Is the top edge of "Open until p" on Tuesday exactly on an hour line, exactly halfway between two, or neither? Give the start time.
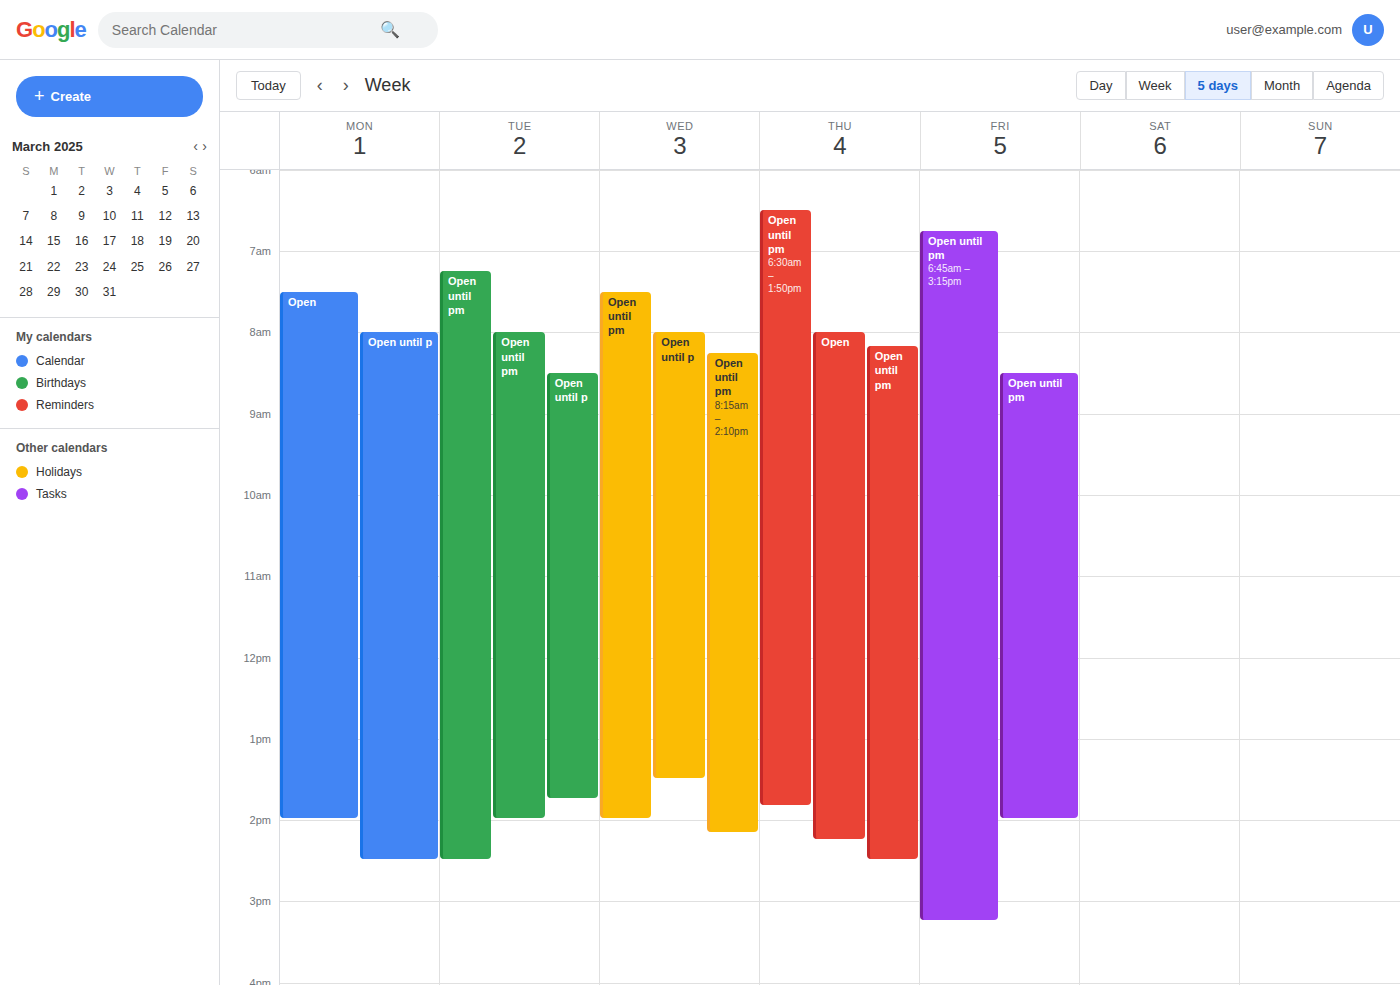
08:30 -- halfway between the 08:00 and 09:00 lines.